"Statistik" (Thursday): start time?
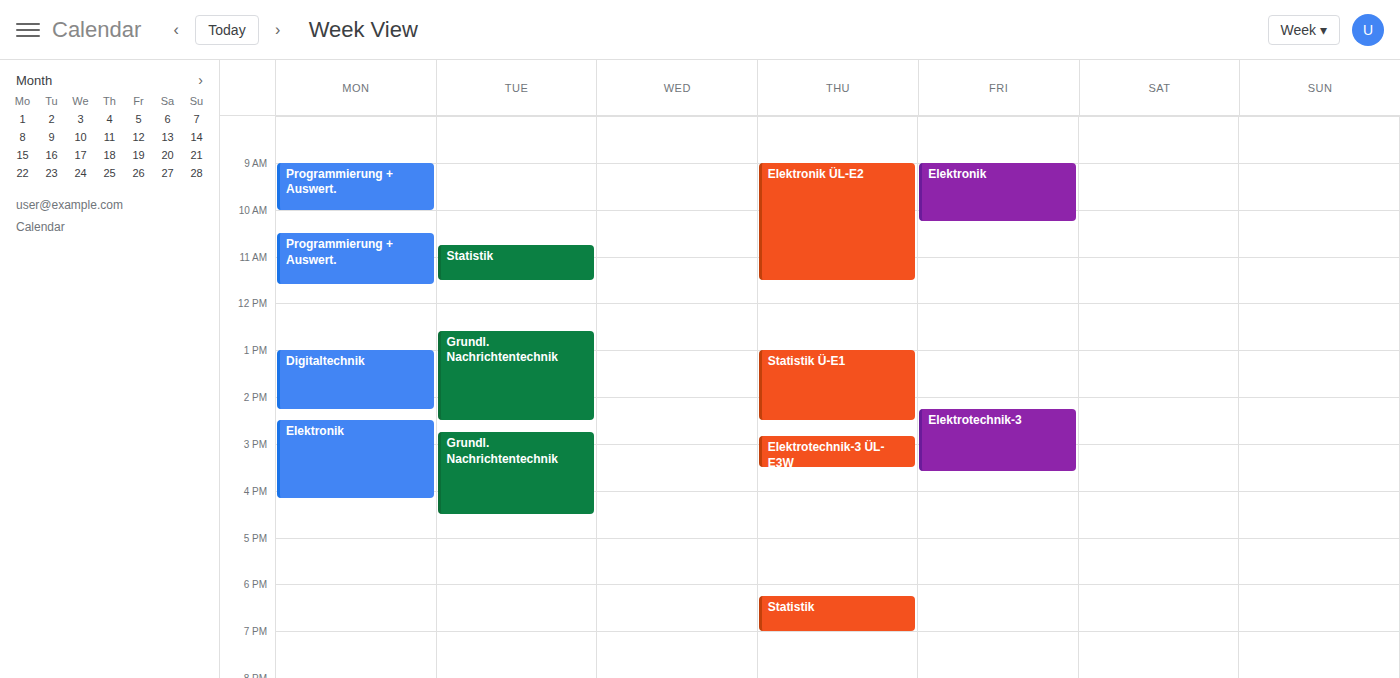
18:15